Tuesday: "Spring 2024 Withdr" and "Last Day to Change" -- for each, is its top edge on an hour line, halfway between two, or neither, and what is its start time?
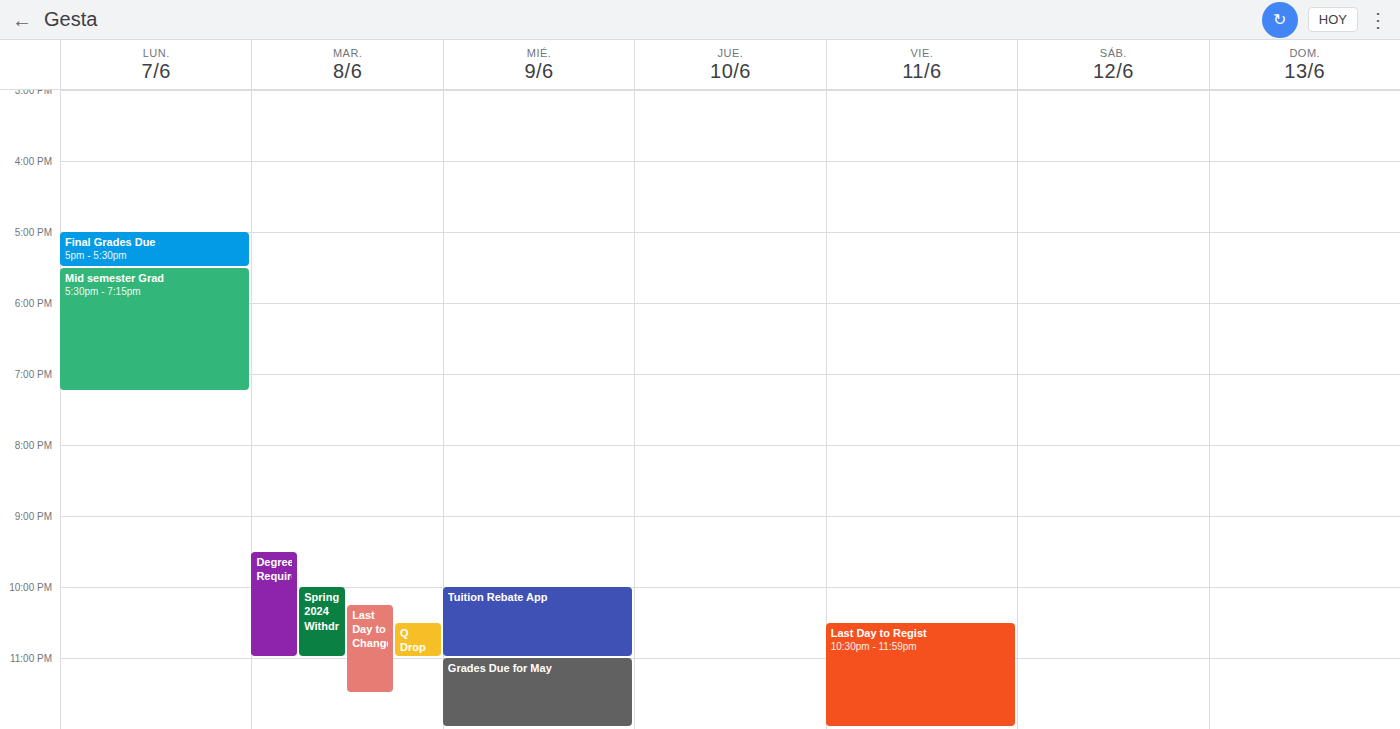
"Spring 2024 Withdr": 10:00 PM, exactly on the 10 PM line. "Last Day to Change": 10:15 PM, neither: a quarter of the way from the 10 PM line to the 11 PM line.